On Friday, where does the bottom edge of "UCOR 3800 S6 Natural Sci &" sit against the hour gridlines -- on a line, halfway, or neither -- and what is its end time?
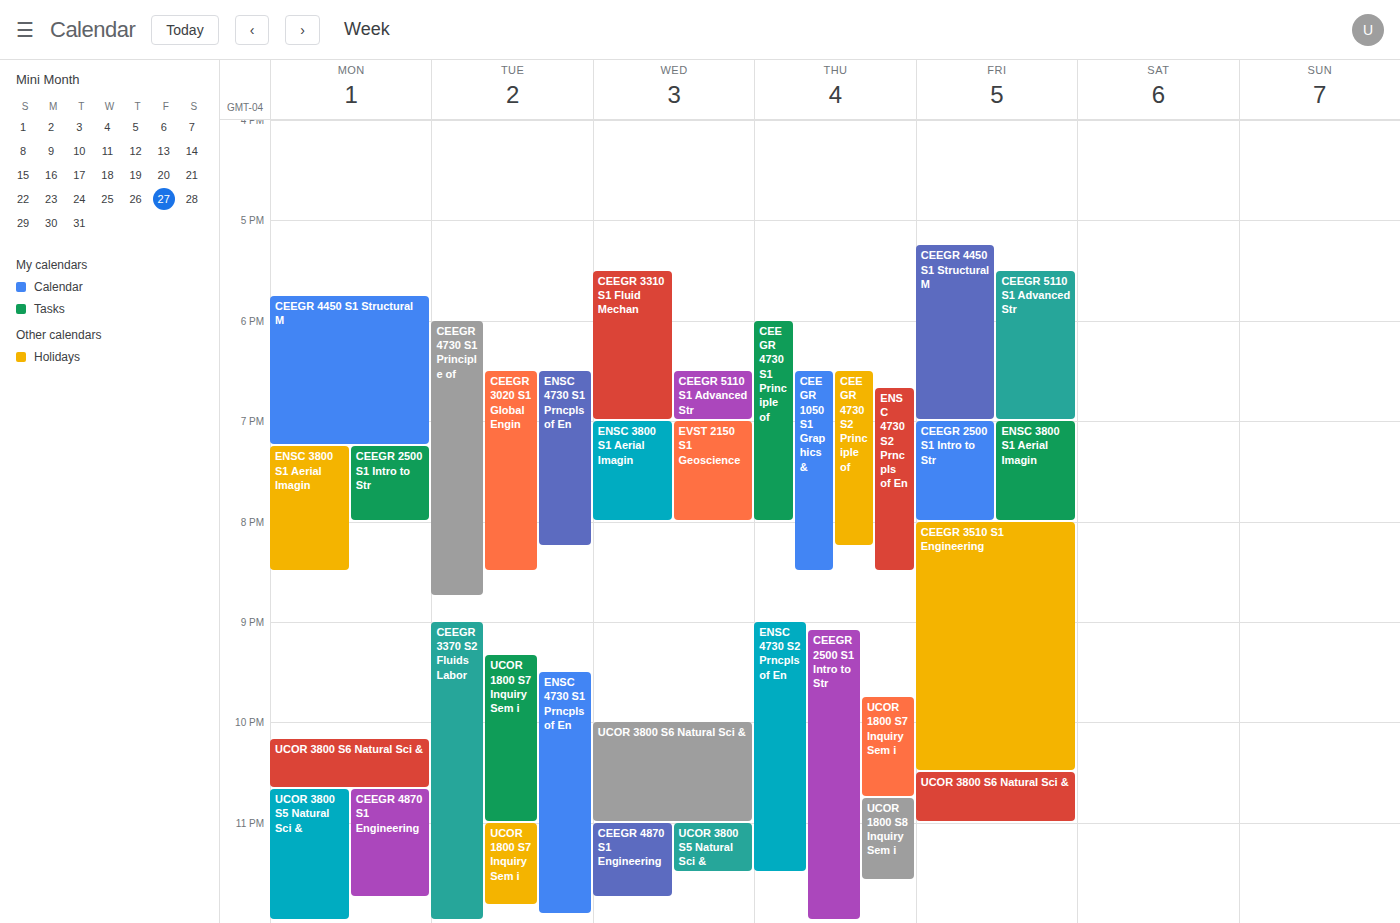
11:00 PM -- exactly on the 11 PM line.